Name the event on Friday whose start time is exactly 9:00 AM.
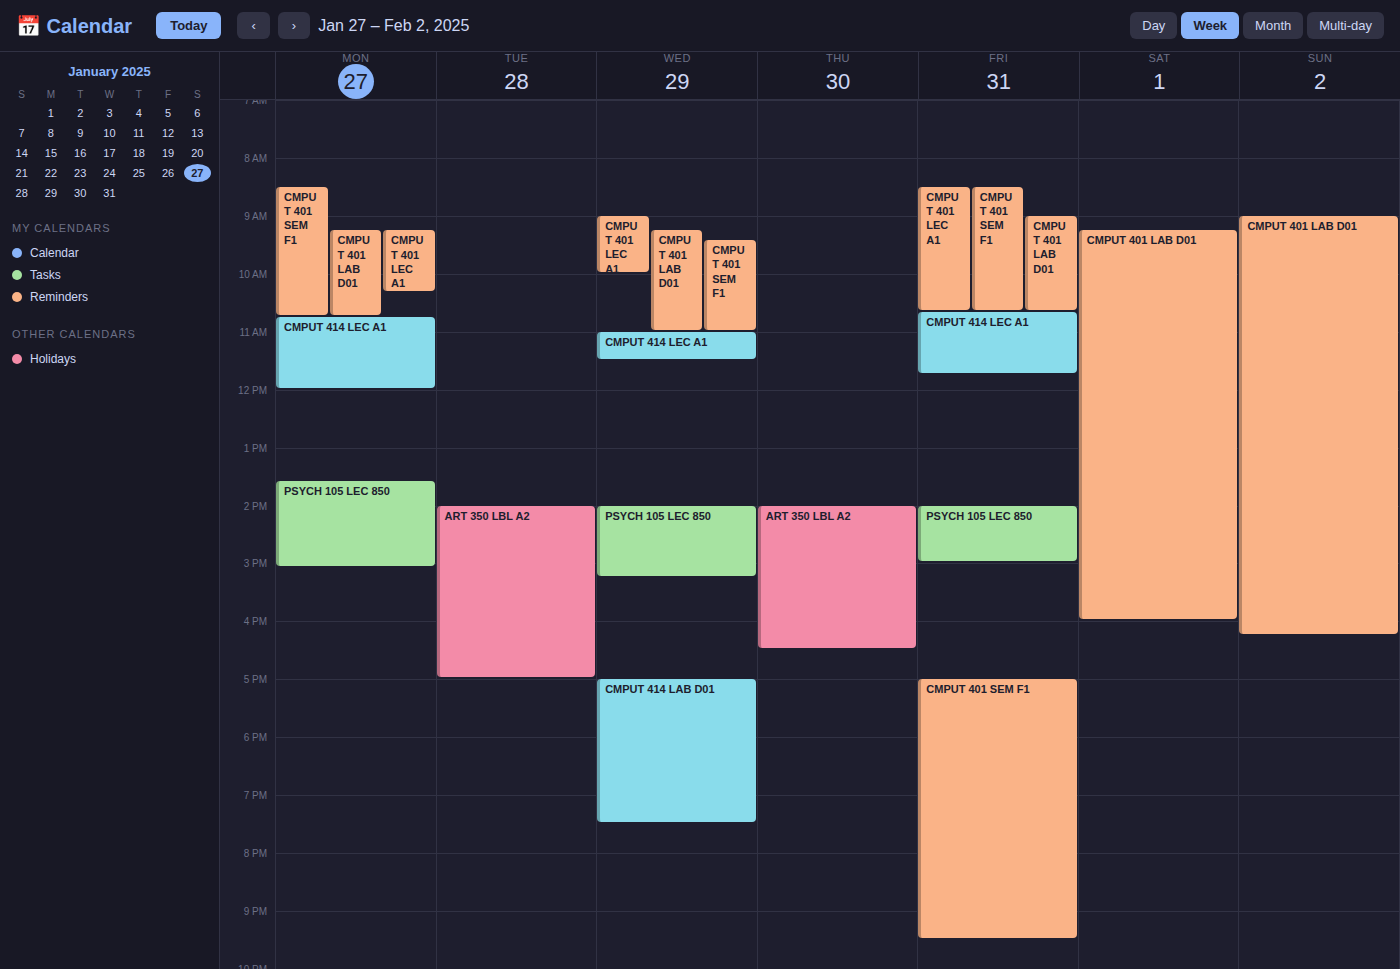
"CMPUT 401 LAB D01"